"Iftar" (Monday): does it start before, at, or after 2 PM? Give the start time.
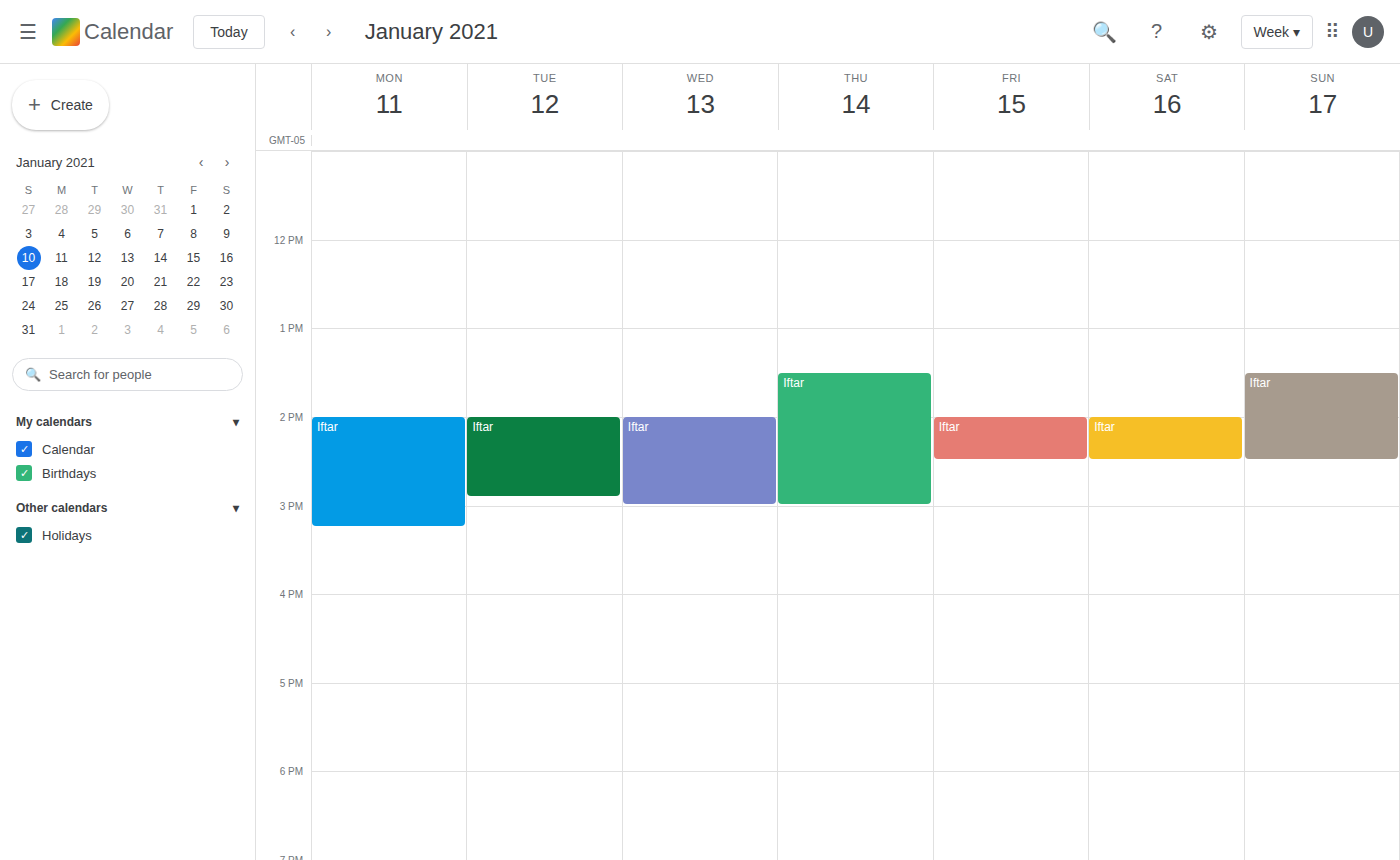
2:00 PM -- exactly at 2 PM, on the 2 PM line.